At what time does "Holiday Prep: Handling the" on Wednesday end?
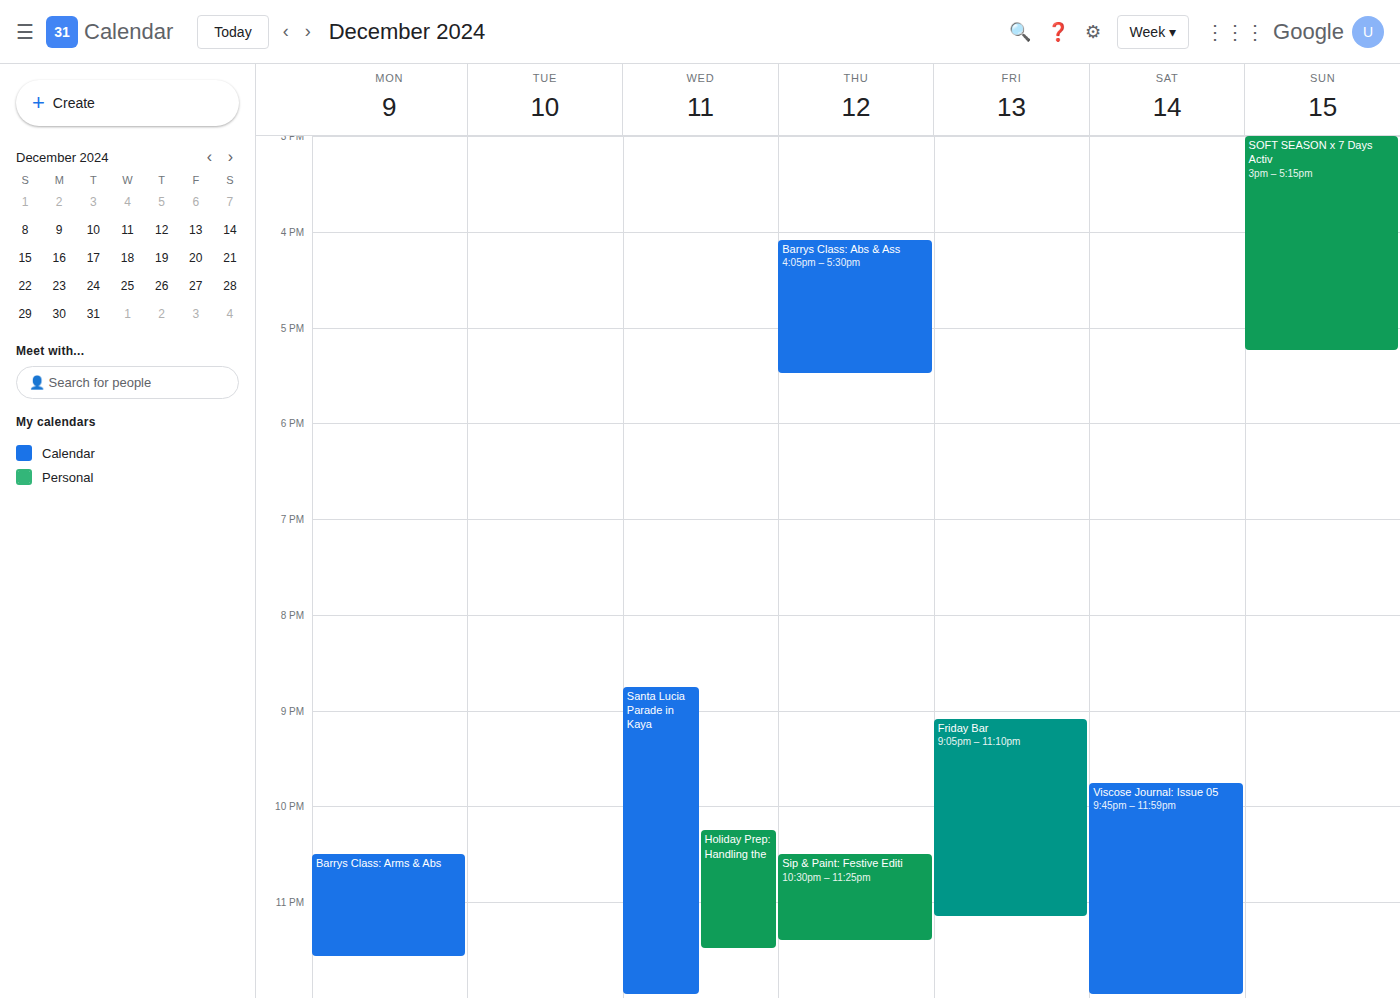
11:30 PM